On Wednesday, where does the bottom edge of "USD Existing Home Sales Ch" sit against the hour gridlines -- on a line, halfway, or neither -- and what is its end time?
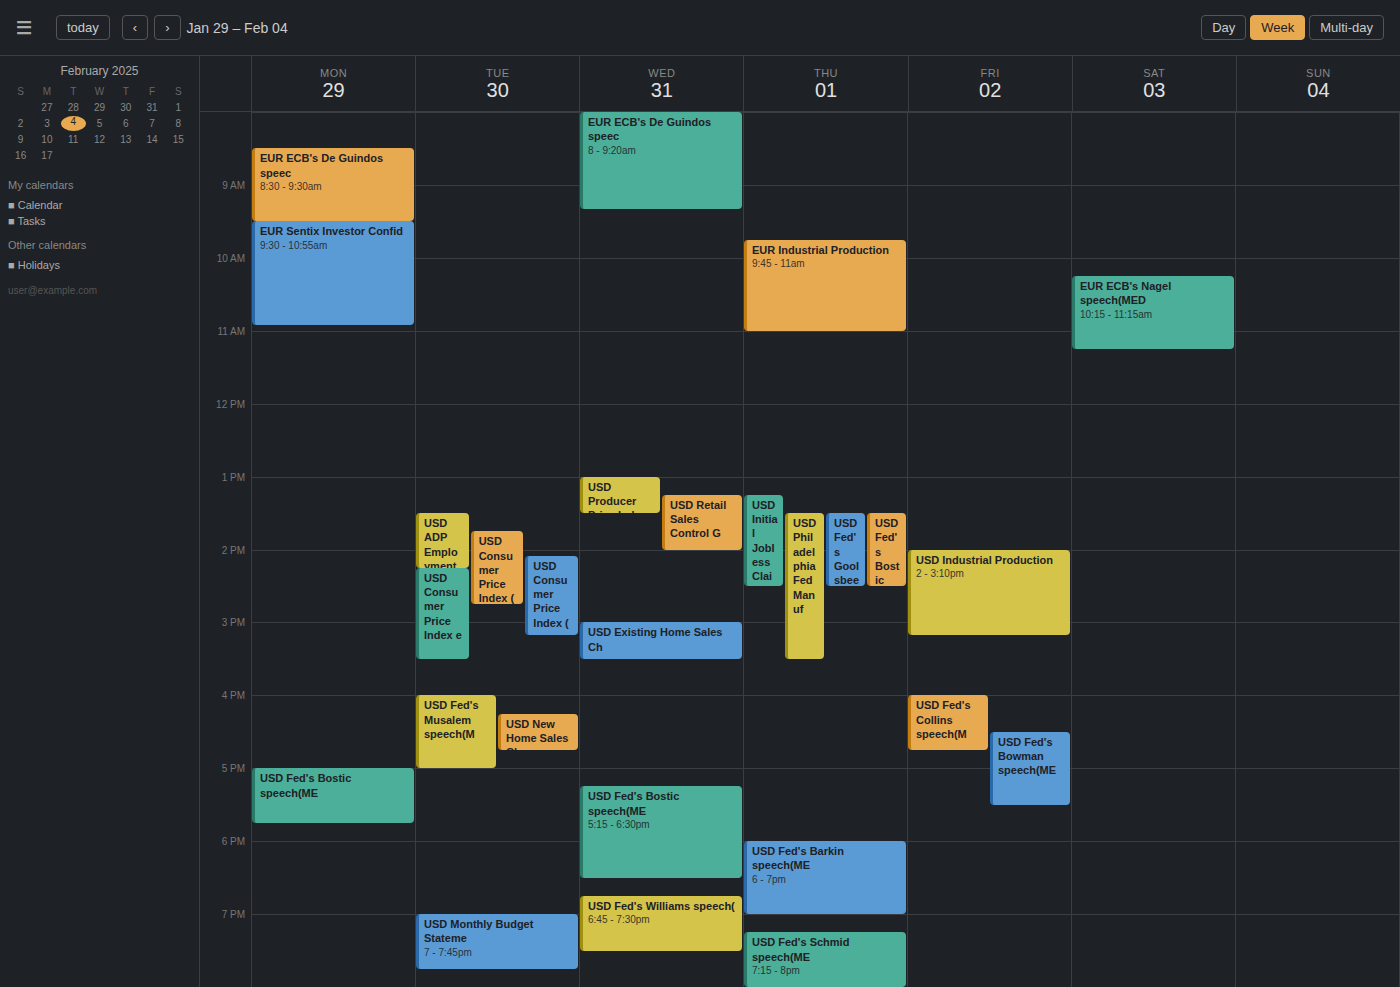
3:30 PM -- halfway between the 3 PM and 4 PM lines.